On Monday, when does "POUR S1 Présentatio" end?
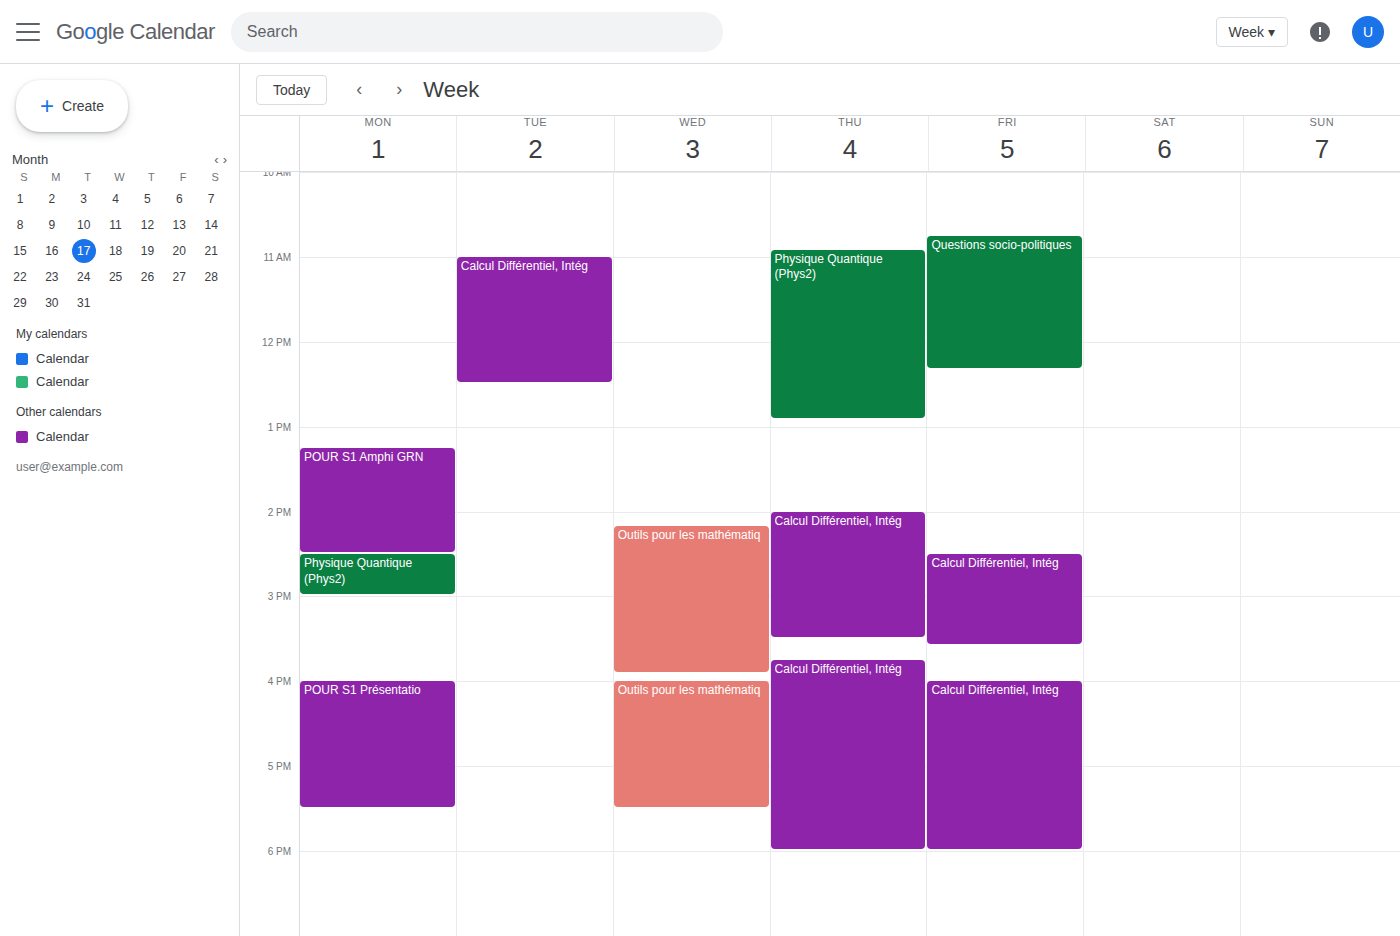
5:30 PM